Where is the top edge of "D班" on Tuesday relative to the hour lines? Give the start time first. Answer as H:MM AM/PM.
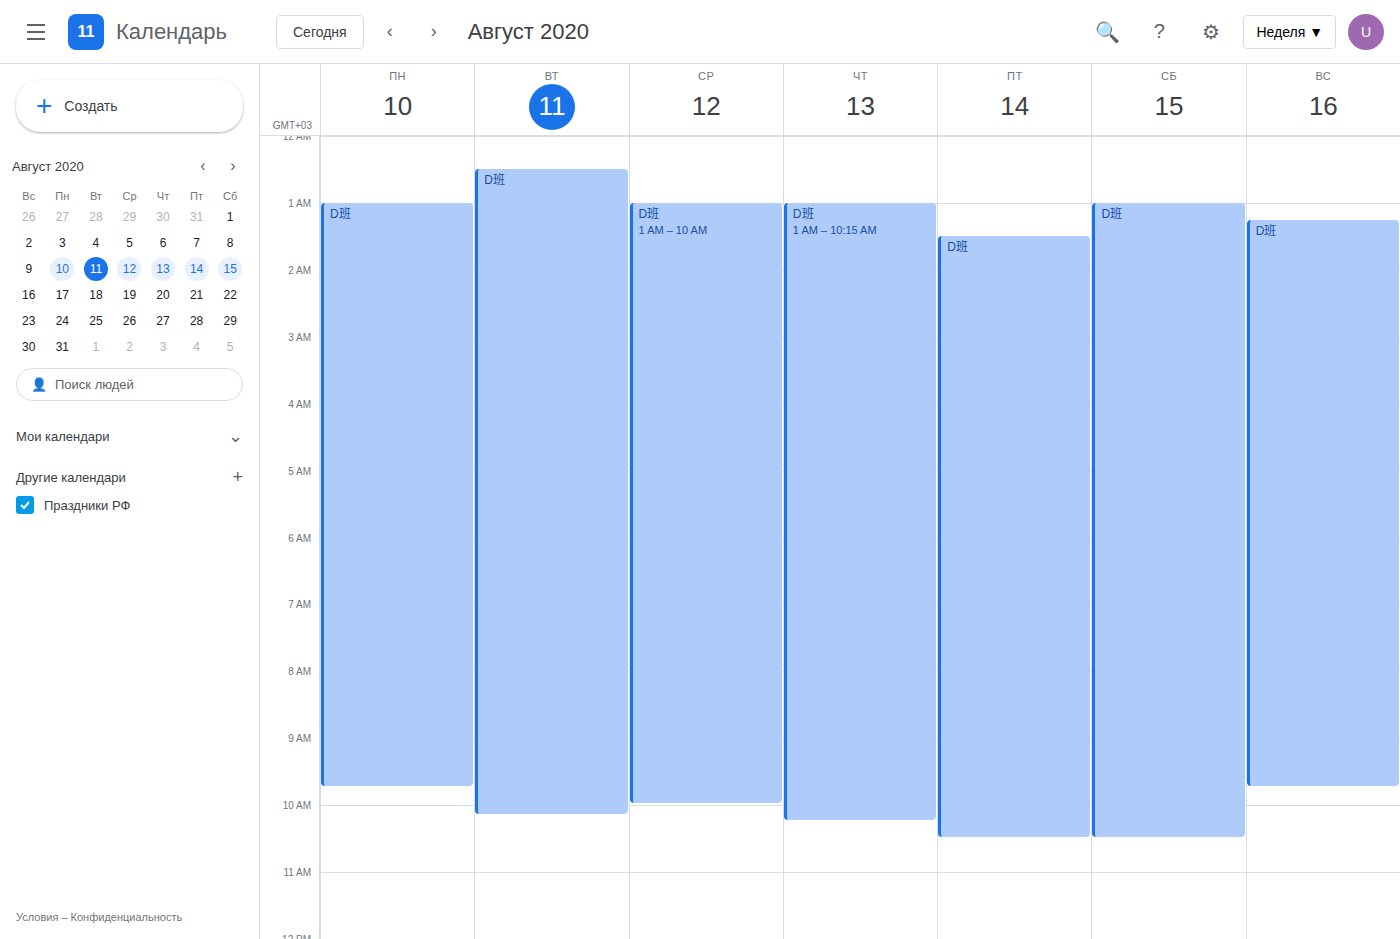
12:30 AM -- halfway between the 12 AM and 1 AM lines.